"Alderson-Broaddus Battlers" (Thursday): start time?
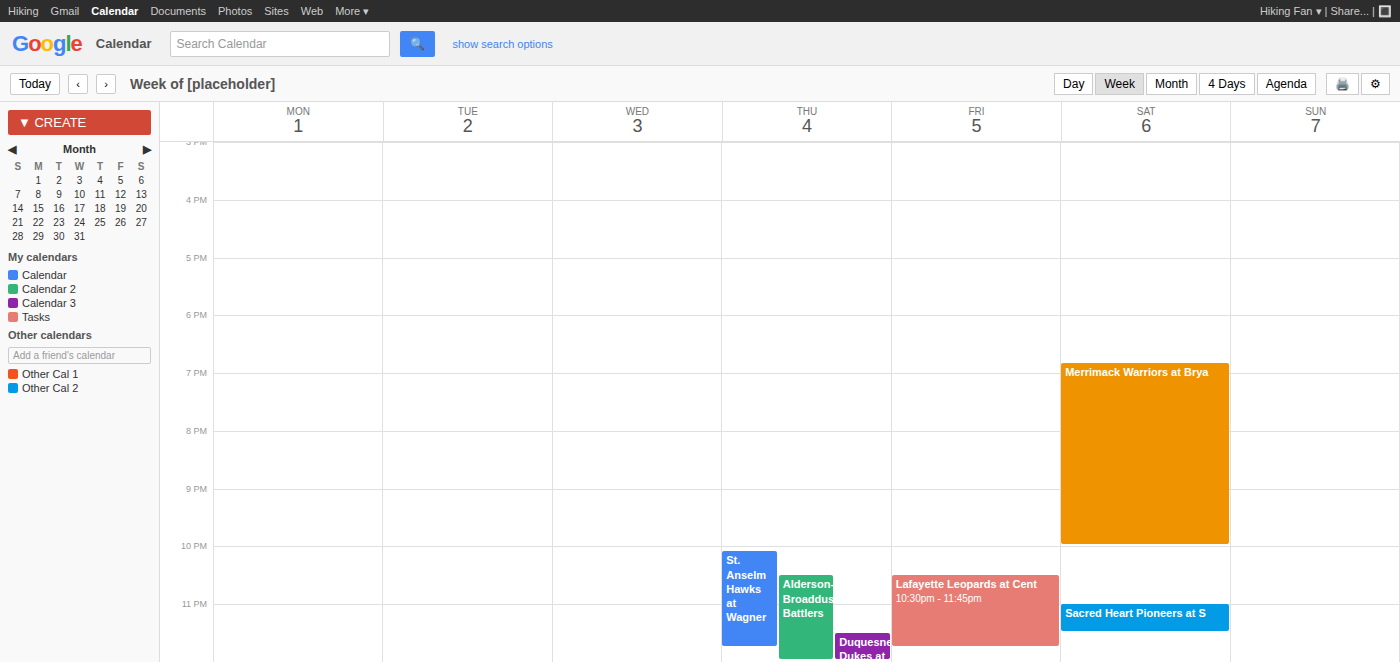
10:30 PM